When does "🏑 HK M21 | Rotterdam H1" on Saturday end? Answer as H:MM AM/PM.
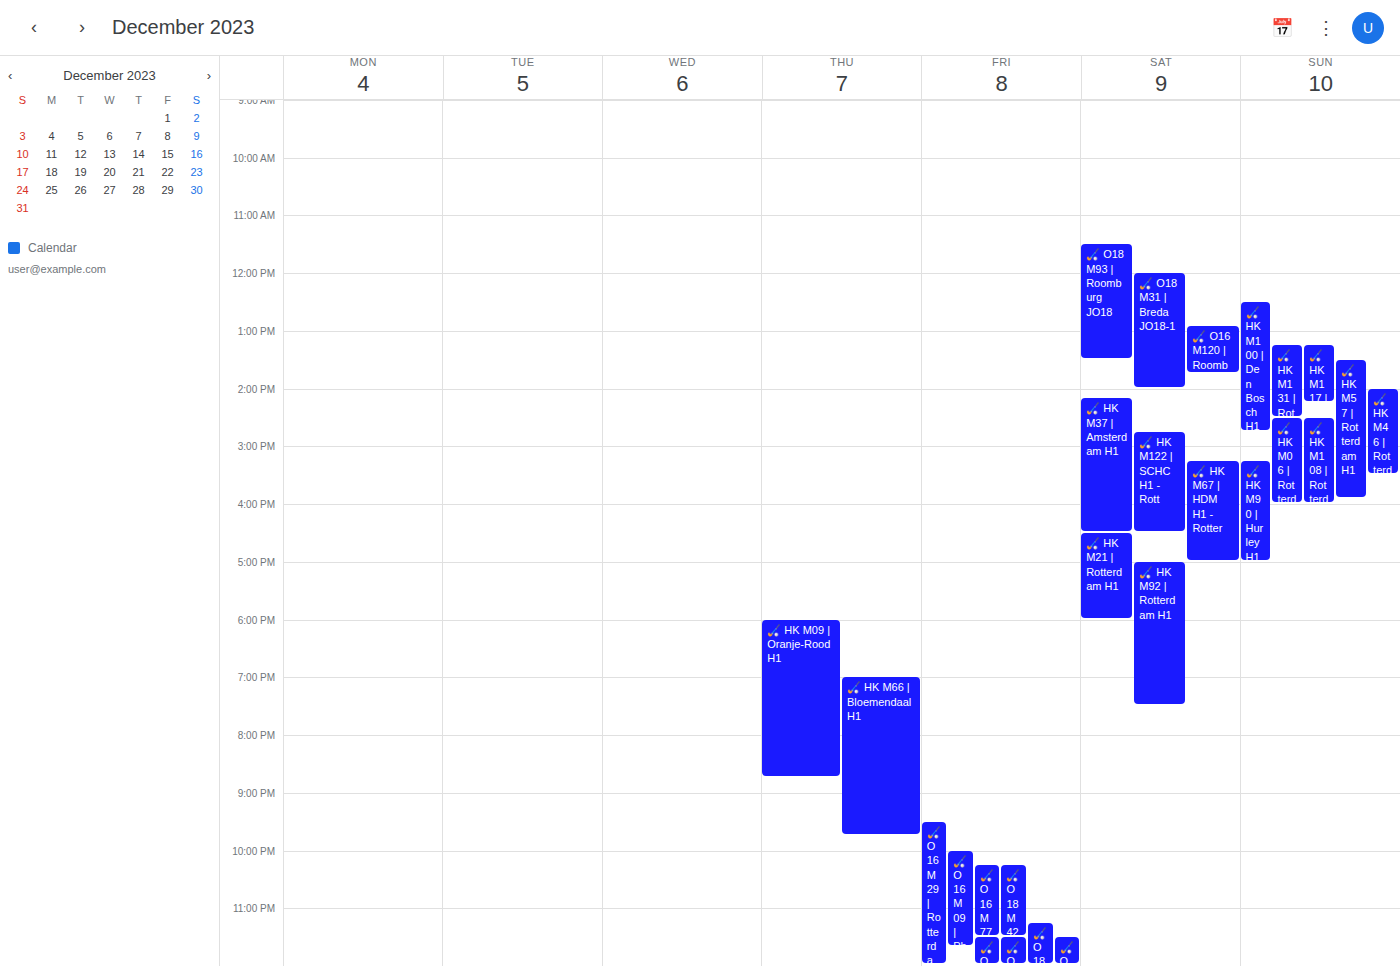
6:00 PM